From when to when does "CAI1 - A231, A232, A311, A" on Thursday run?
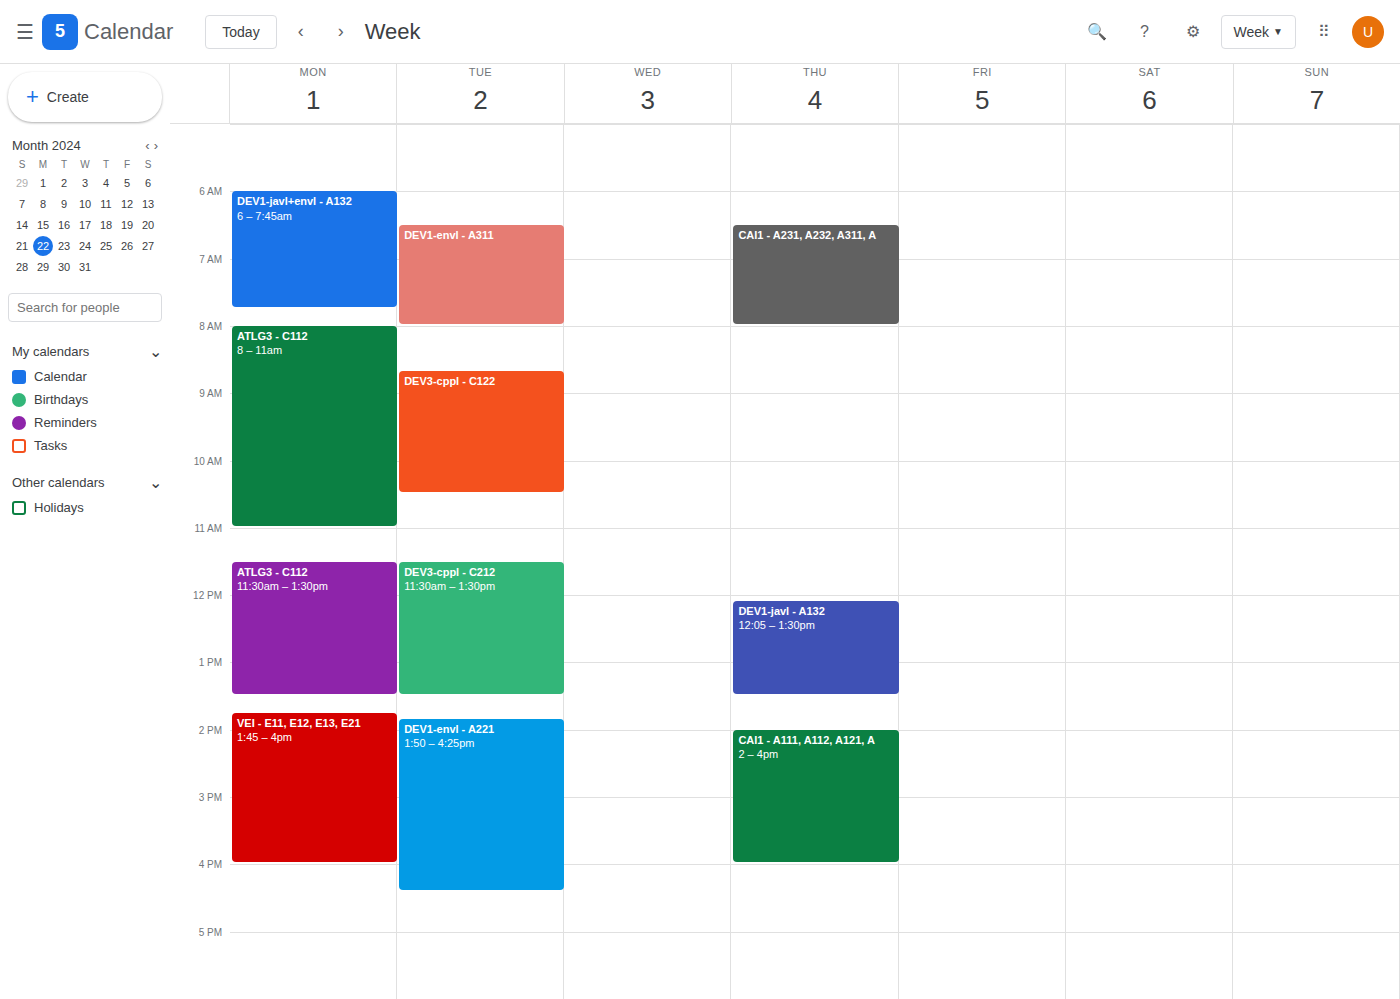
6:30 AM to 8:00 AM